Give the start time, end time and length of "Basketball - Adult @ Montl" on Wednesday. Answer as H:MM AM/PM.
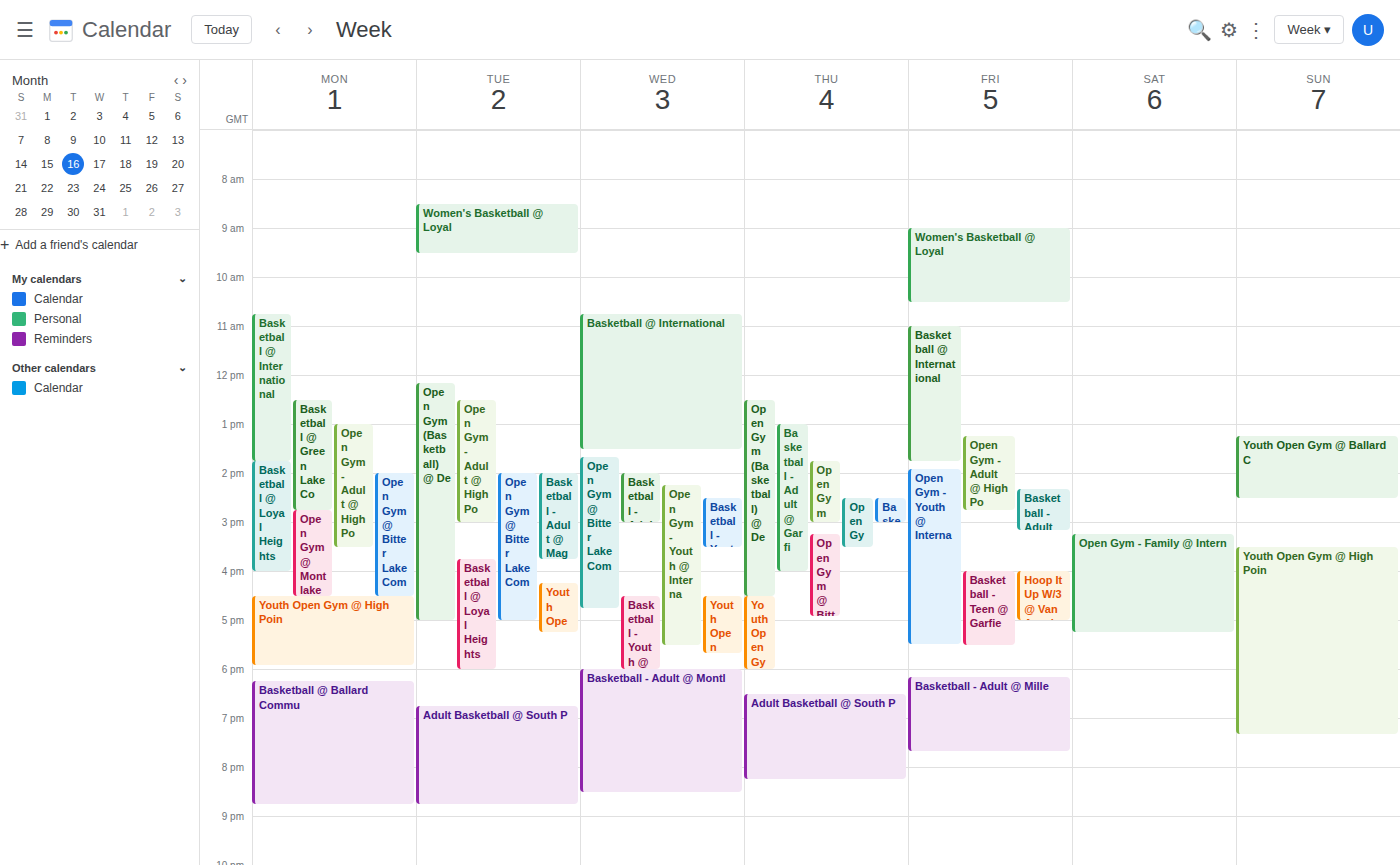
6:00 PM to 8:30 PM, 2 hours 30 minutes